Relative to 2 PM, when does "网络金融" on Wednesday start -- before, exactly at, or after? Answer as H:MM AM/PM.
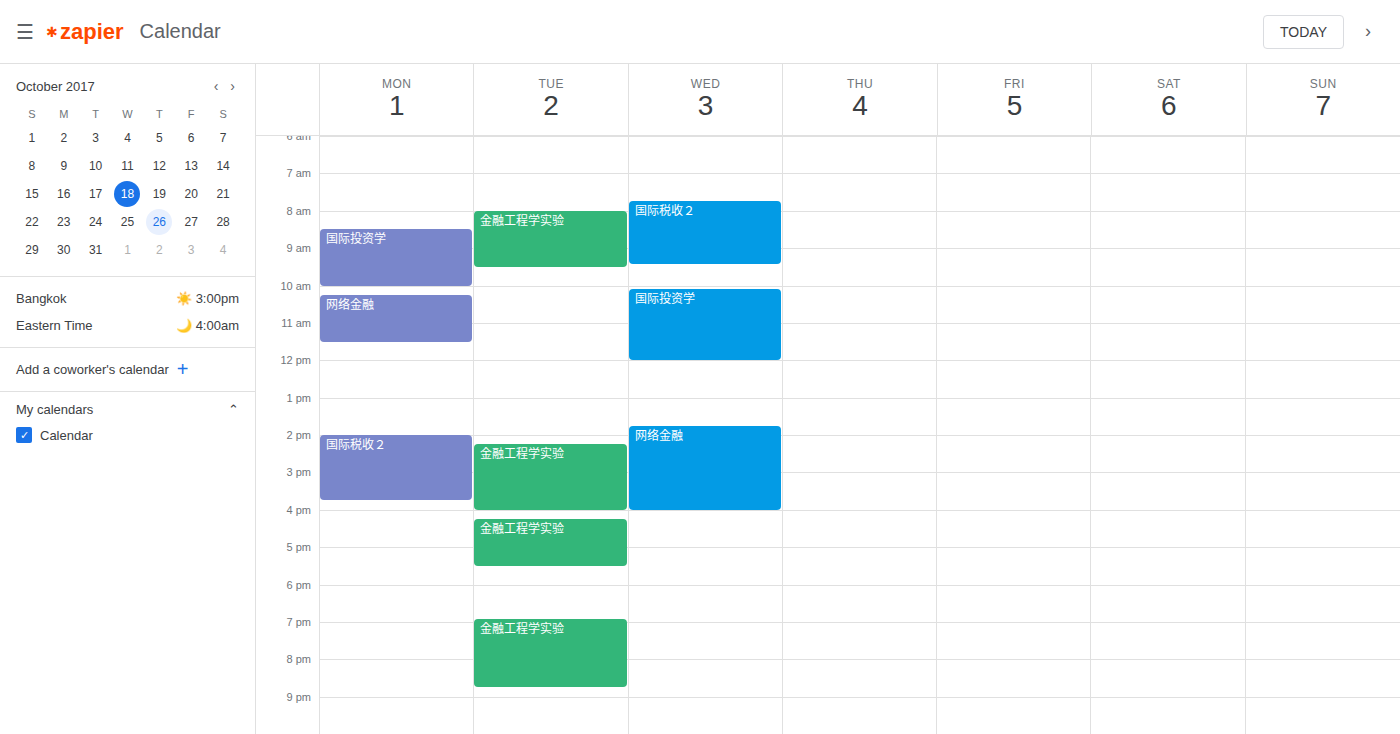
1:45 PM -- before 2 PM, 15 minutes above the 2 PM line.